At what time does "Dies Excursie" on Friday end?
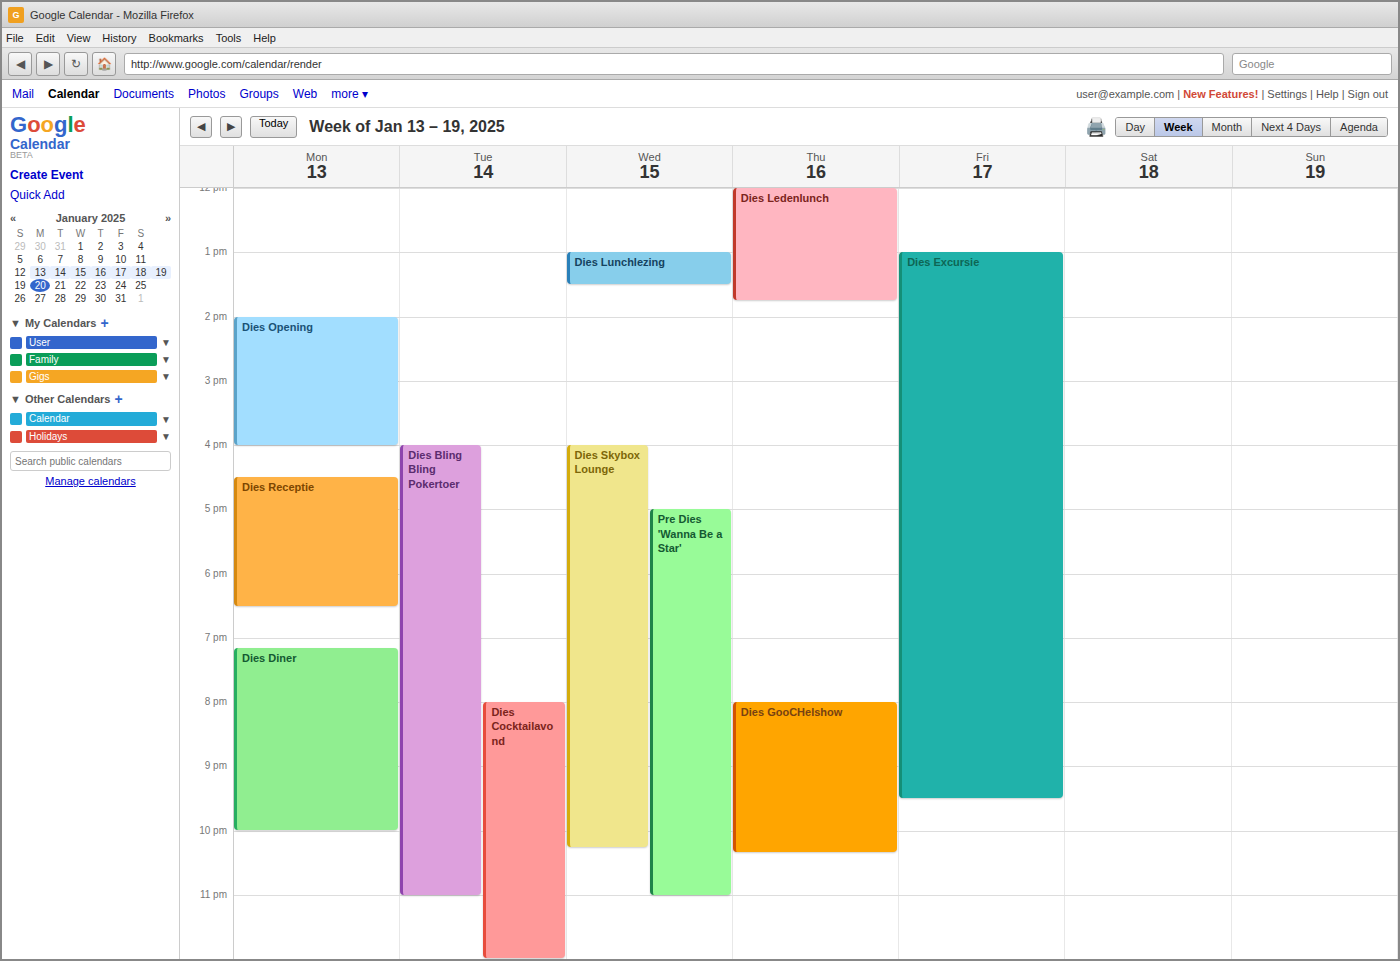
9:30 PM